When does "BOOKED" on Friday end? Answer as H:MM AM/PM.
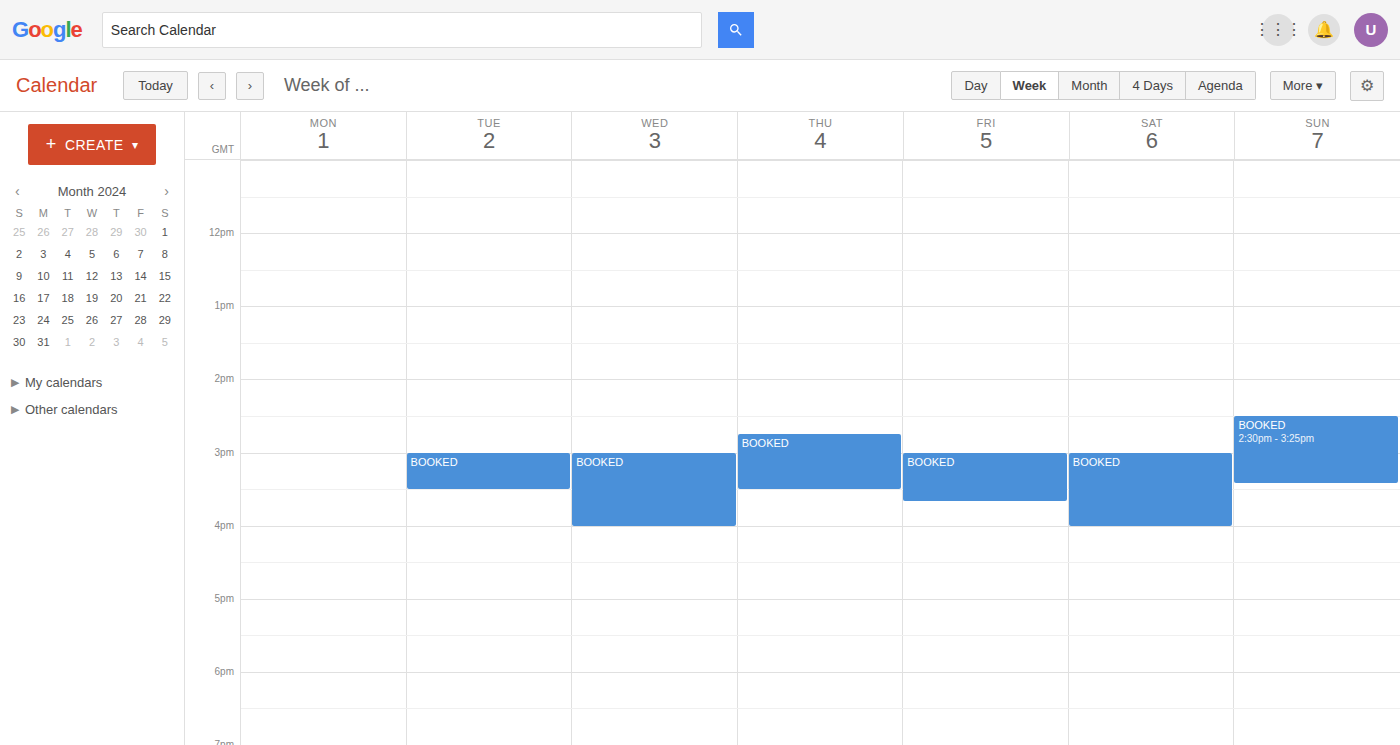
3:40 PM